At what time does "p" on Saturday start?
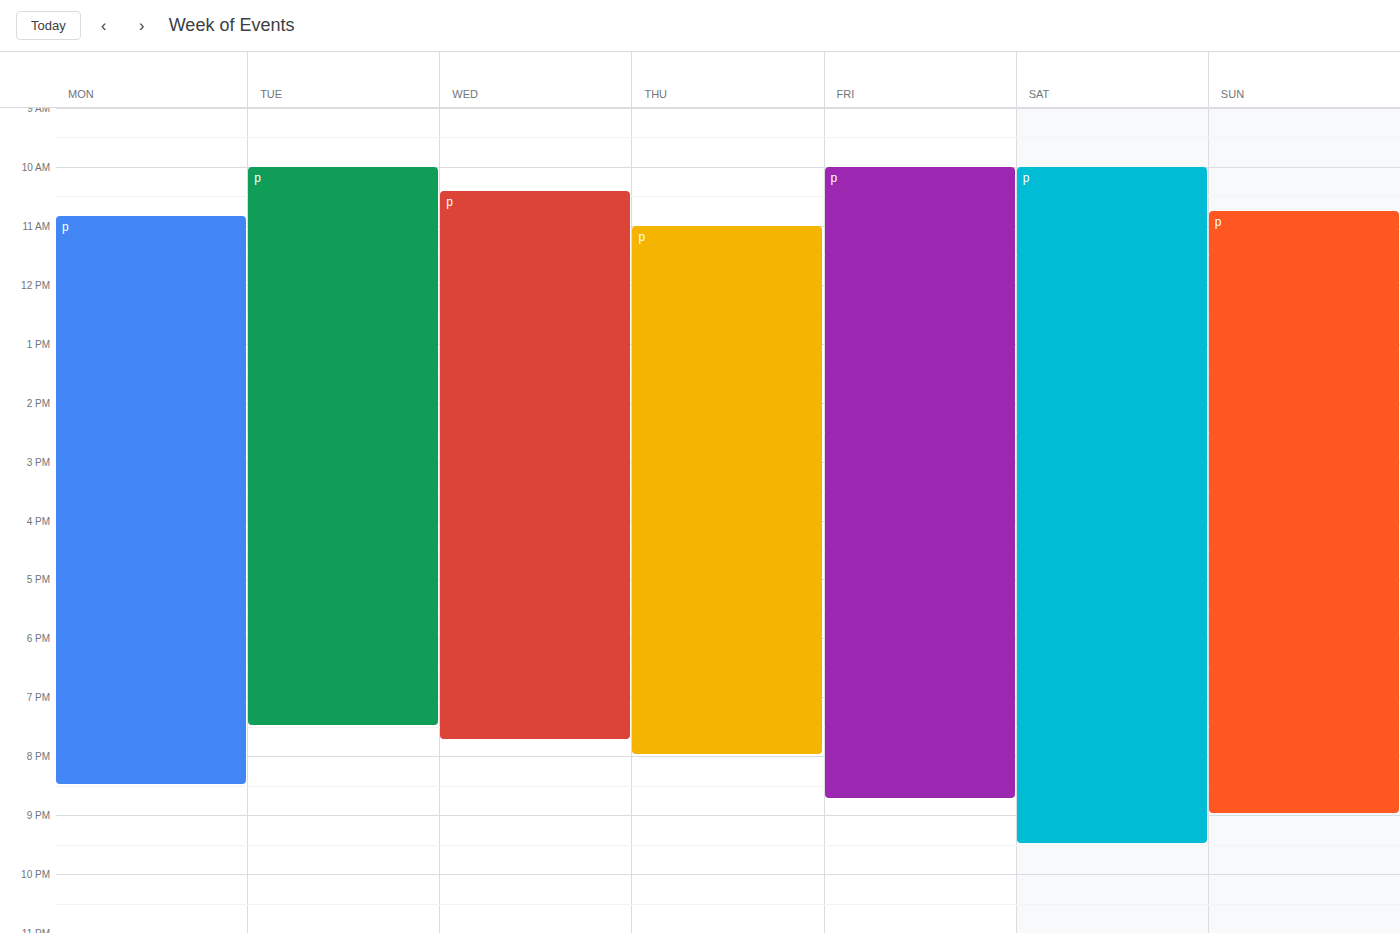
10:00 AM